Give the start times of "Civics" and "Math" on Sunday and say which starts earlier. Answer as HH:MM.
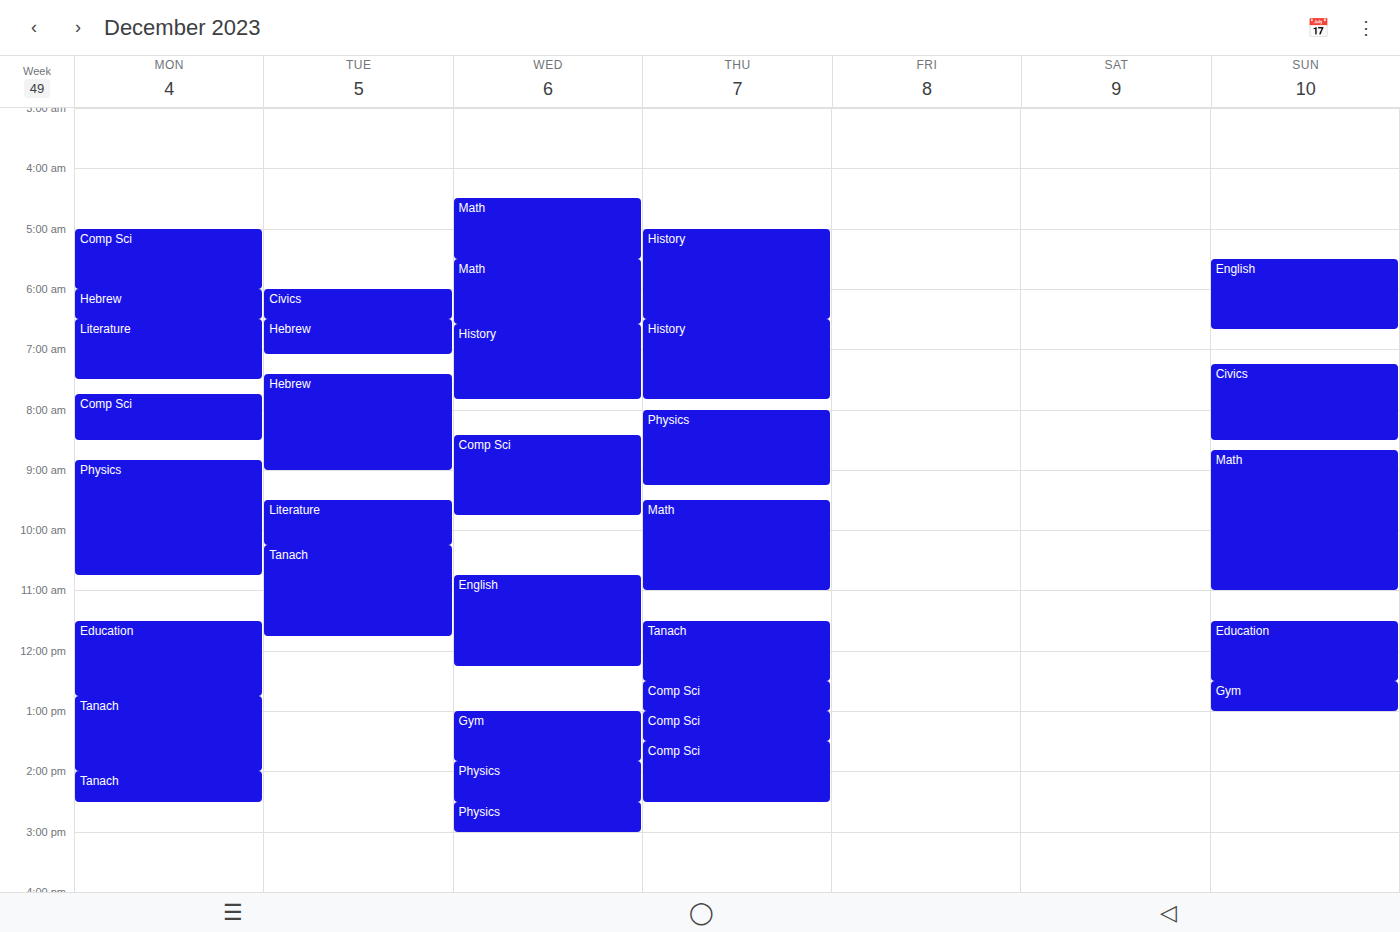
"Civics" 07:15; "Math" 08:40.